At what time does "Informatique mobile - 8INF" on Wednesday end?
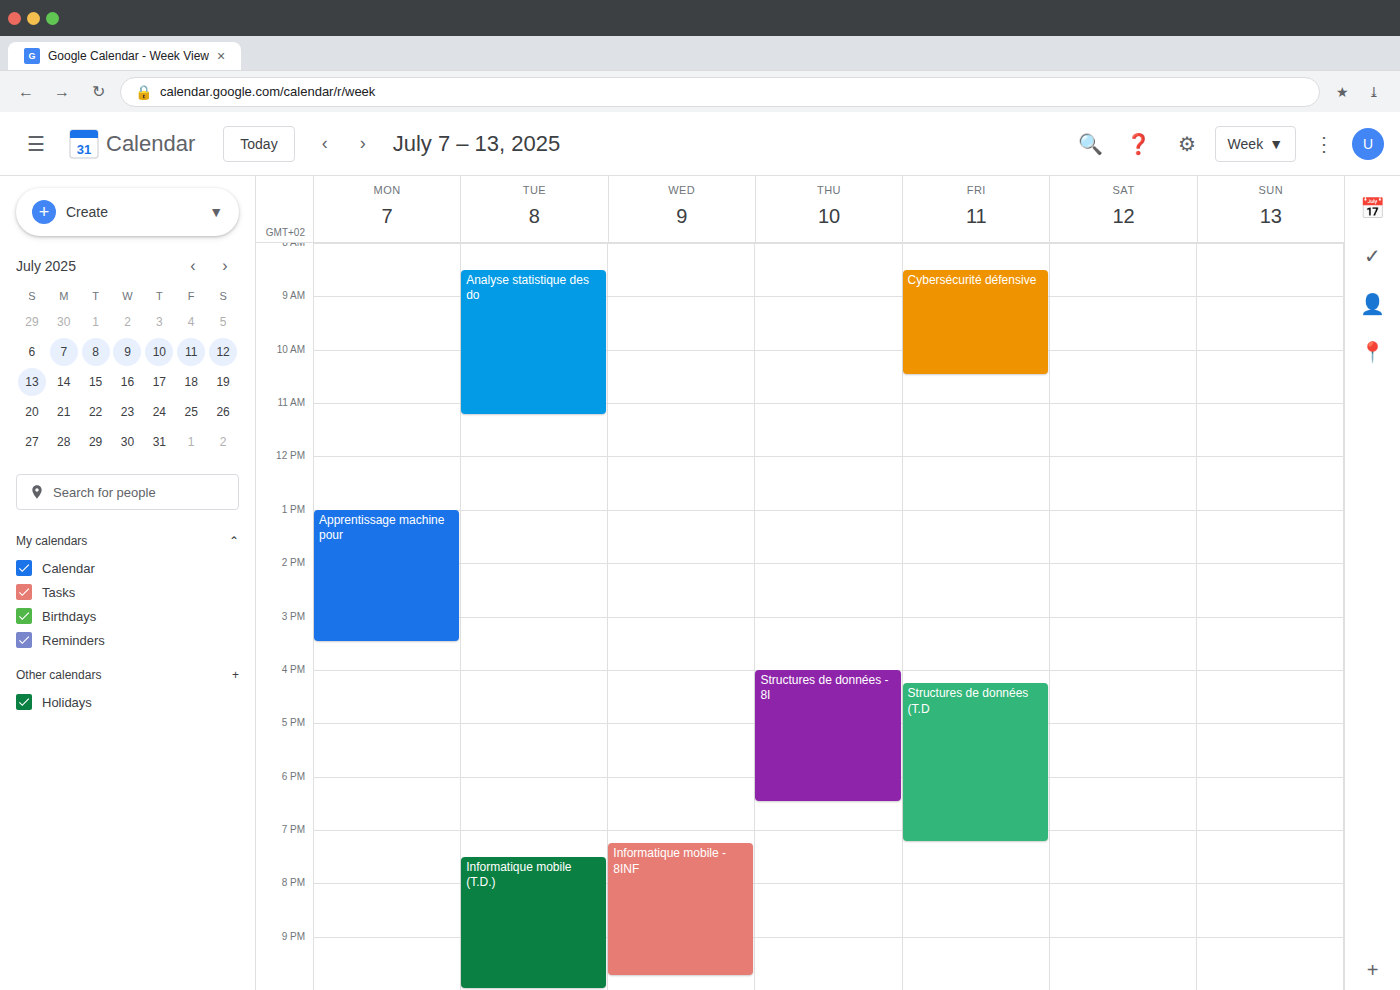
9:45 PM